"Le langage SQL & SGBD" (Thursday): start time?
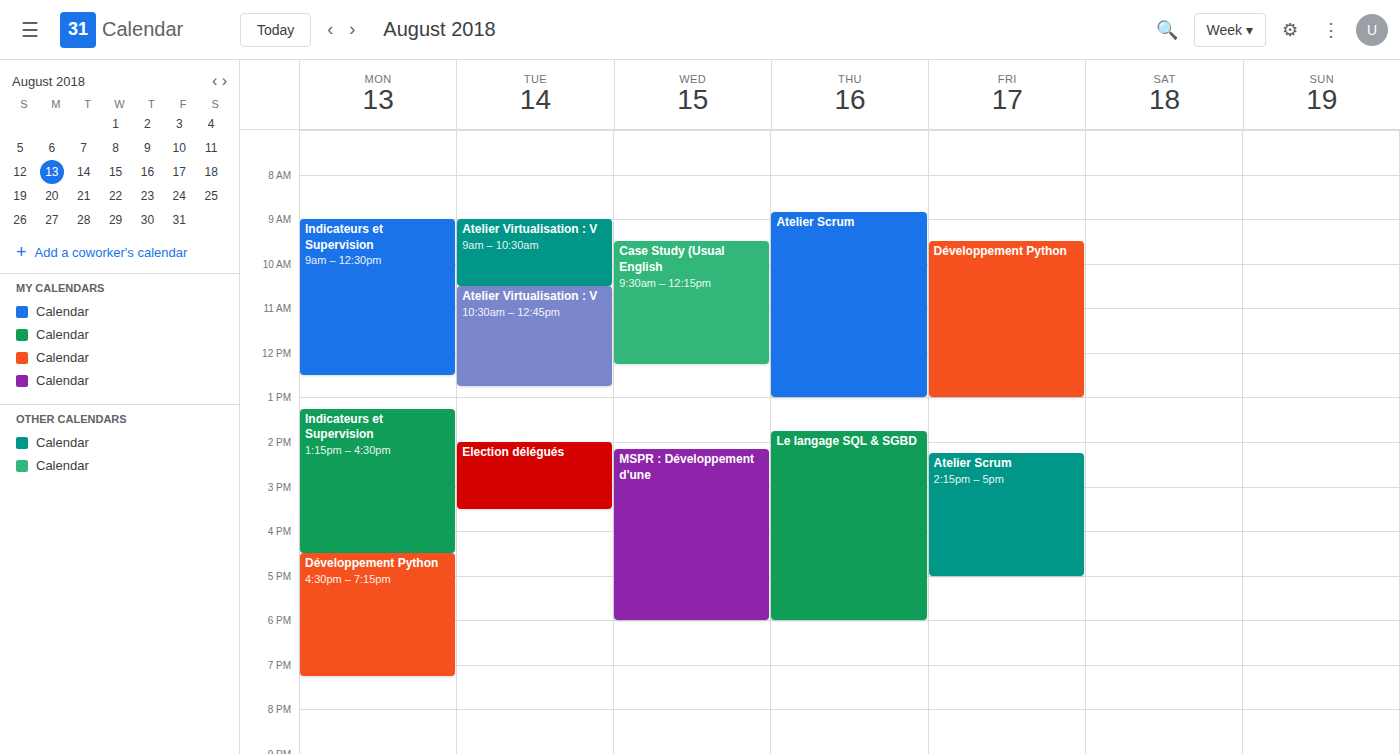
1:45 PM